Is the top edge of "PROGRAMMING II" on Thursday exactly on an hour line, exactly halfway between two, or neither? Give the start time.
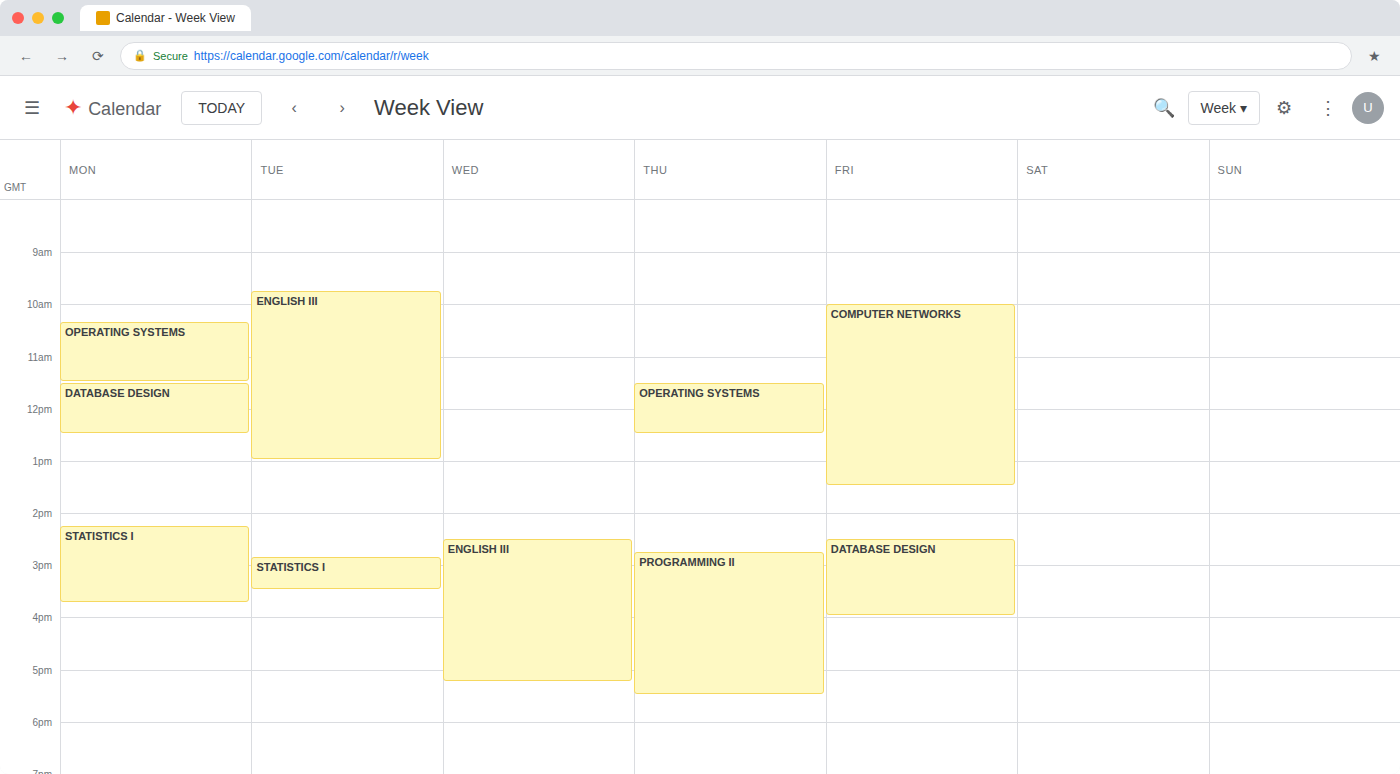
14:45 -- neither: three quarters of the way from the 14:00 line to the 15:00 line.